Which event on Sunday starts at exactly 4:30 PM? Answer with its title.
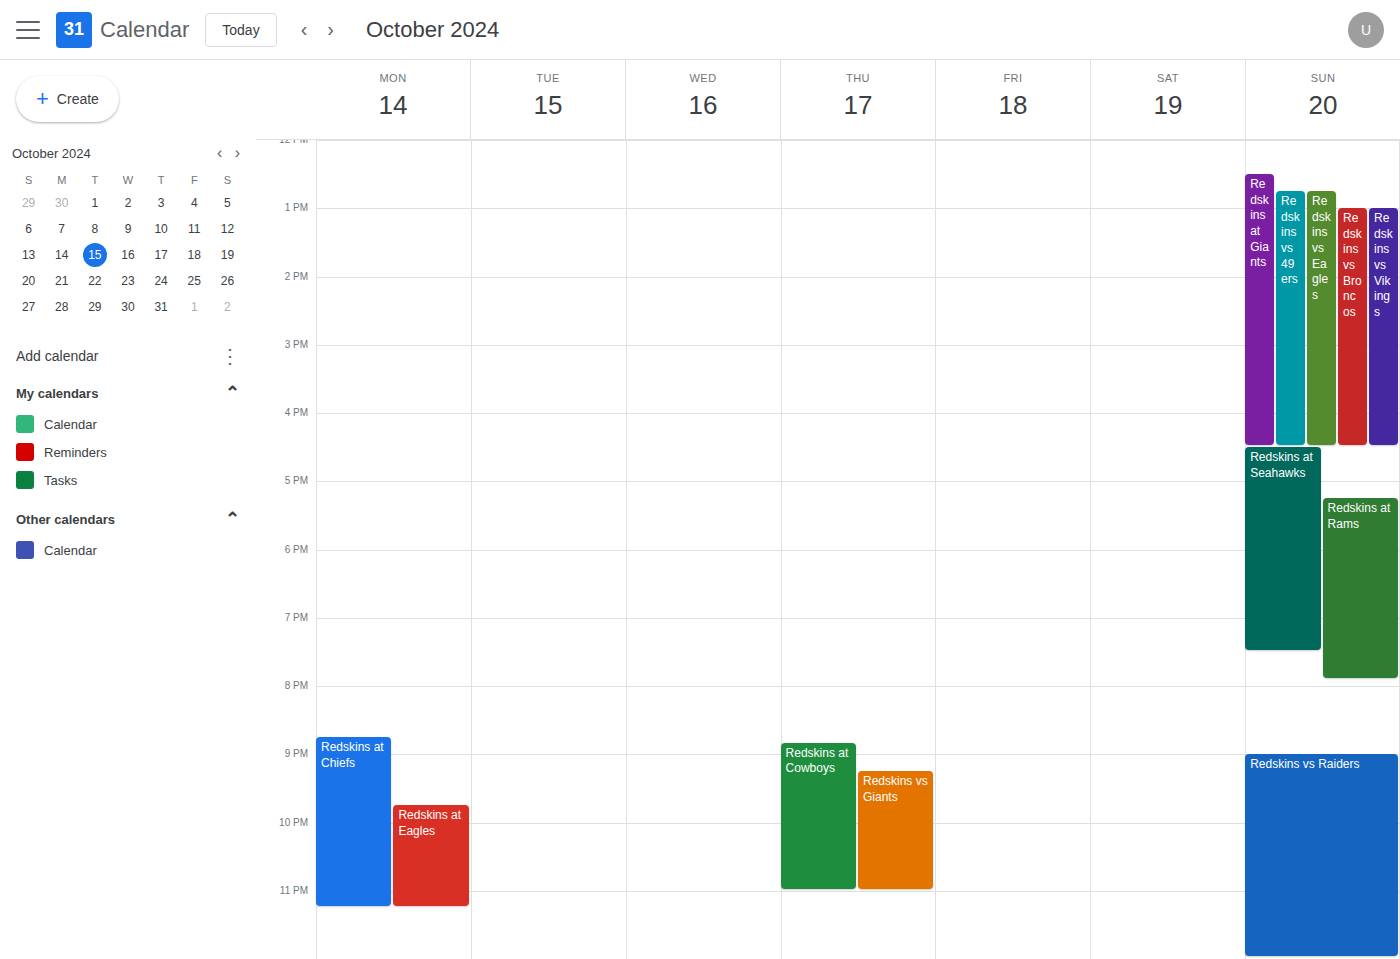
"Redskins at Seahawks"